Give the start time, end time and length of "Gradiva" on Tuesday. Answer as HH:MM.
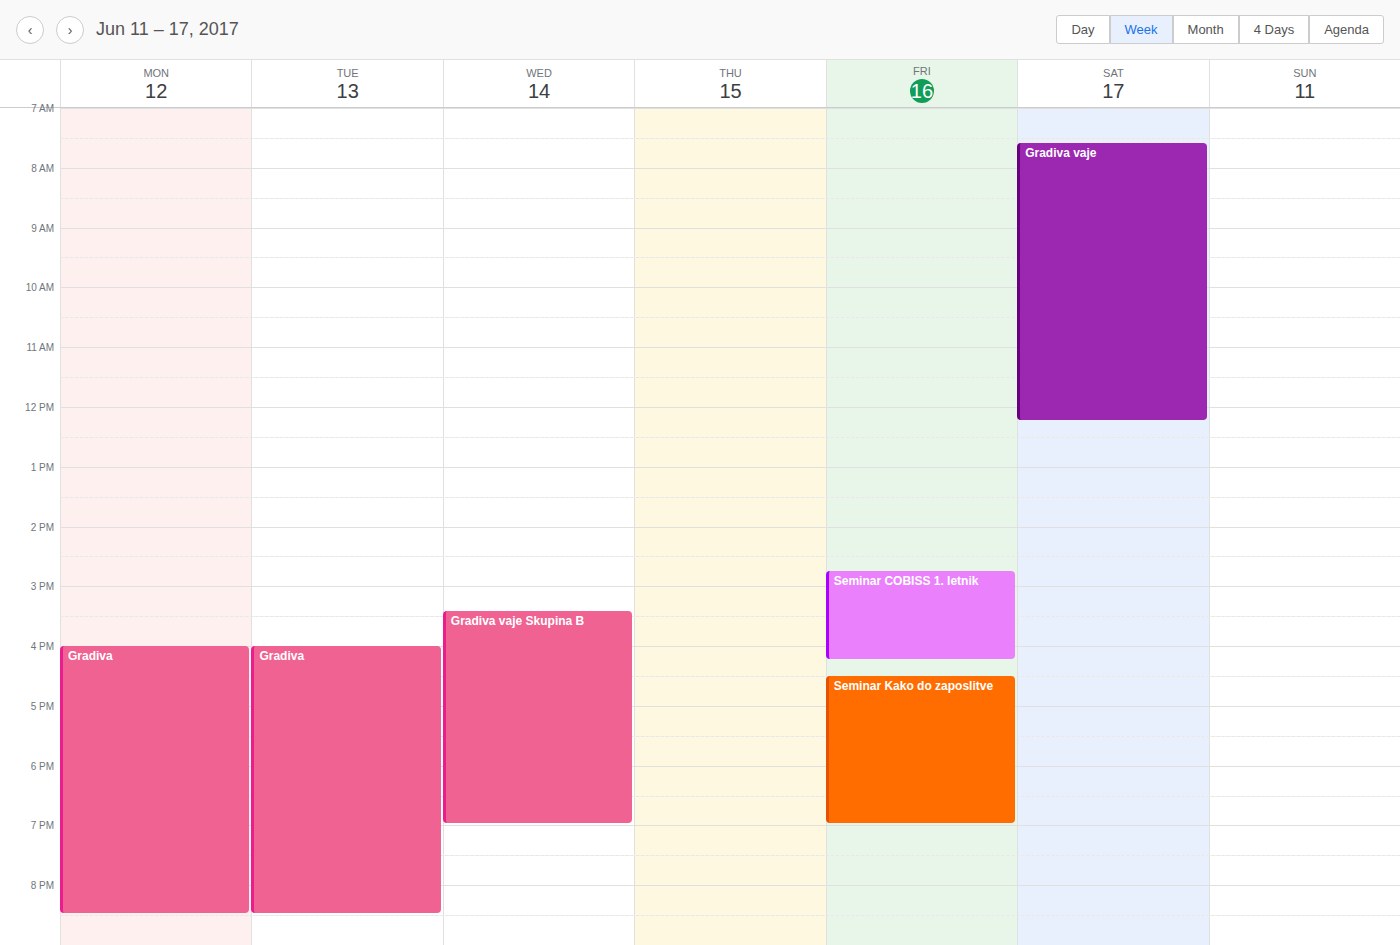
16:00 to 20:30, 4 hours 30 minutes